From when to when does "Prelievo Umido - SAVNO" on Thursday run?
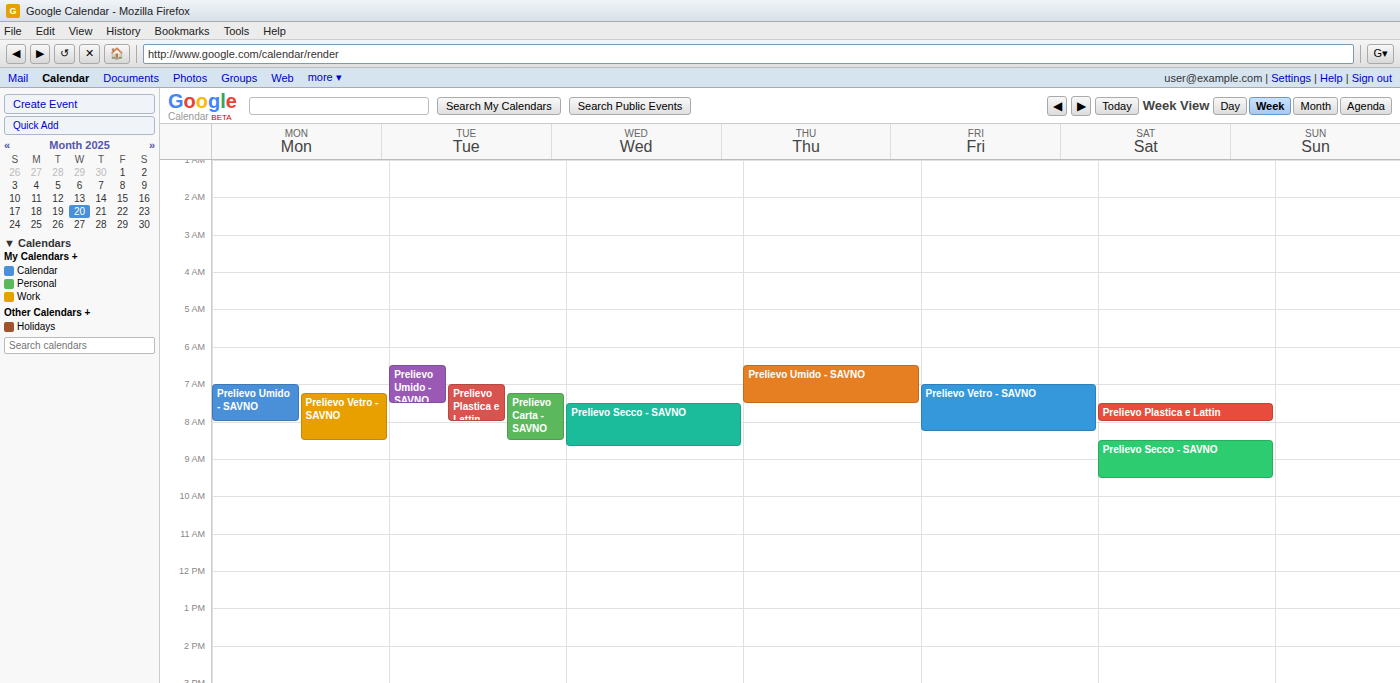
6:30 AM to 7:30 AM